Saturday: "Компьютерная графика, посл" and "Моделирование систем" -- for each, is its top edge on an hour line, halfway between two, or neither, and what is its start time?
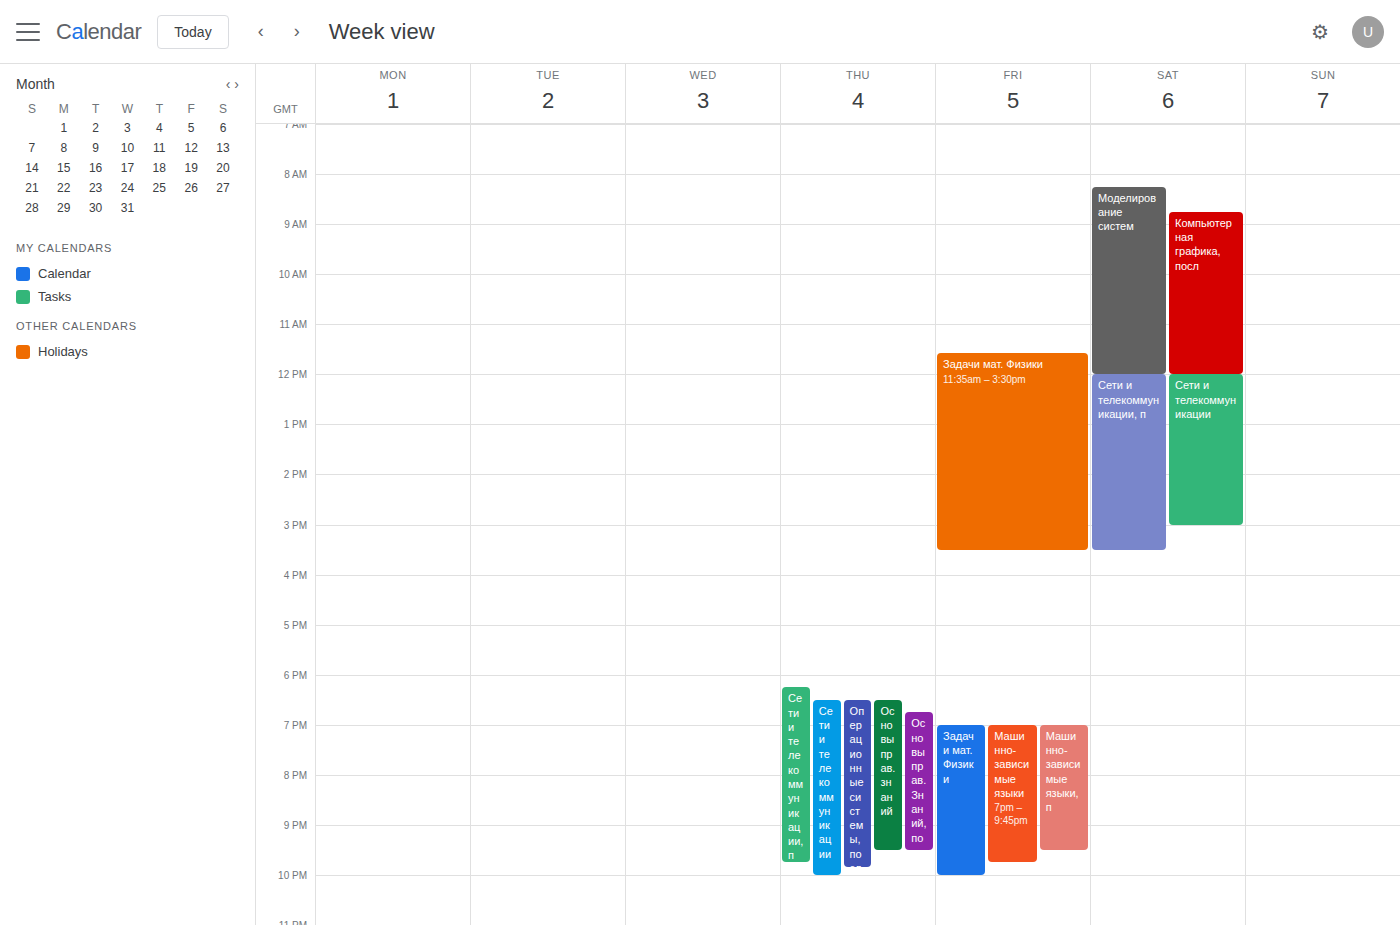
"Компьютерная графика, посл": 8:45 AM, neither: three quarters of the way from the 8 AM line to the 9 AM line. "Моделирование систем": 8:15 AM, neither: a quarter of the way from the 8 AM line to the 9 AM line.